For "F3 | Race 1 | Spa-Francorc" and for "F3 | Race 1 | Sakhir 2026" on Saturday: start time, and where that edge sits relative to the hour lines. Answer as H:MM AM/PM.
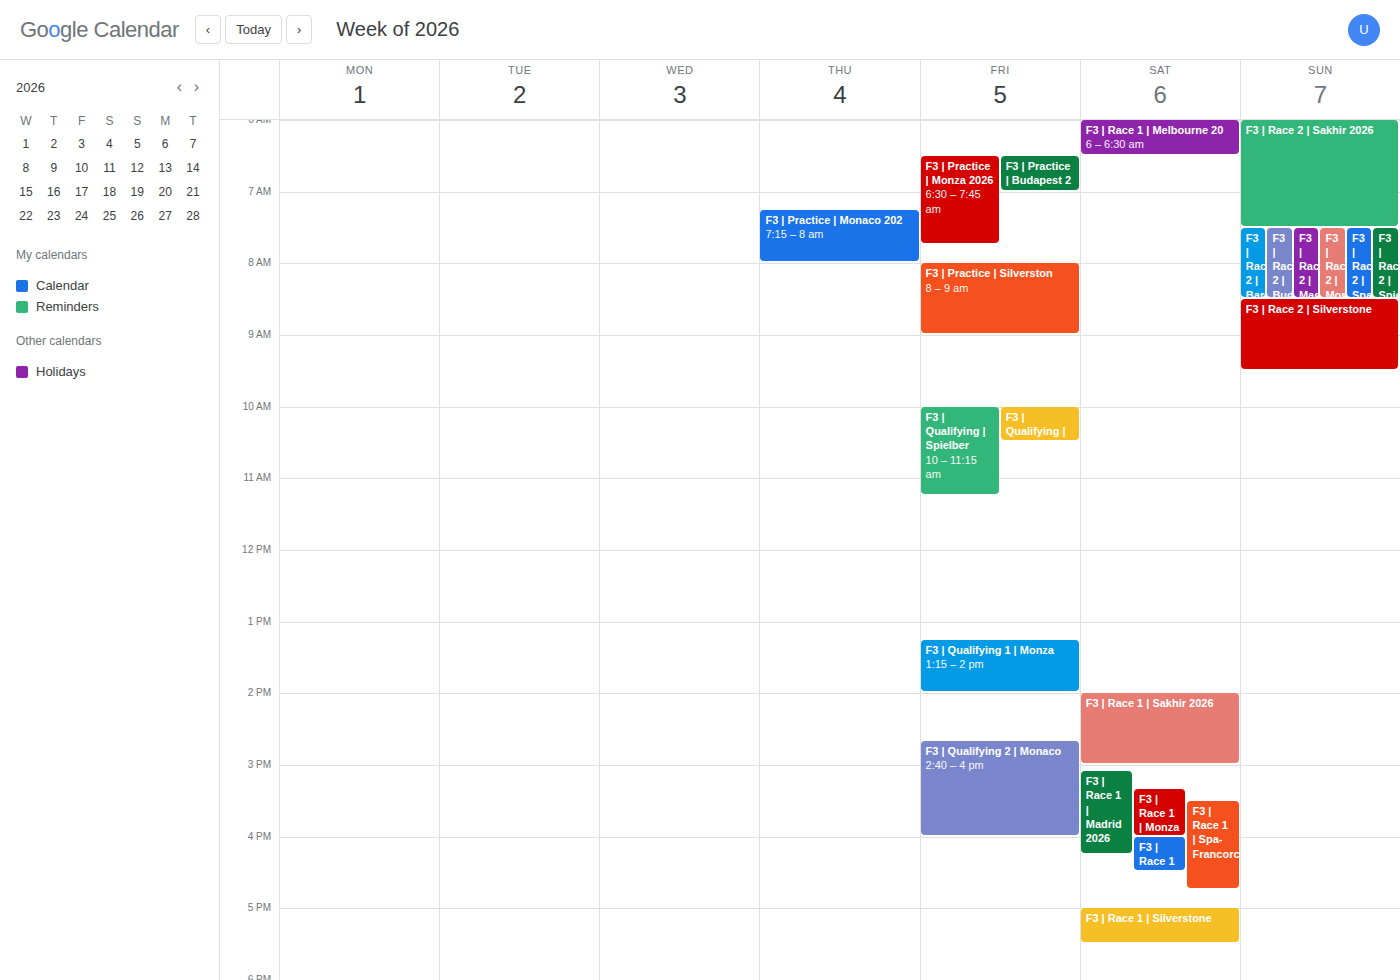
"F3 | Race 1 | Spa-Francorc": 3:30 PM, halfway between the 3 PM and 4 PM lines. "F3 | Race 1 | Sakhir 2026": 2:00 PM, exactly on the 2 PM line.